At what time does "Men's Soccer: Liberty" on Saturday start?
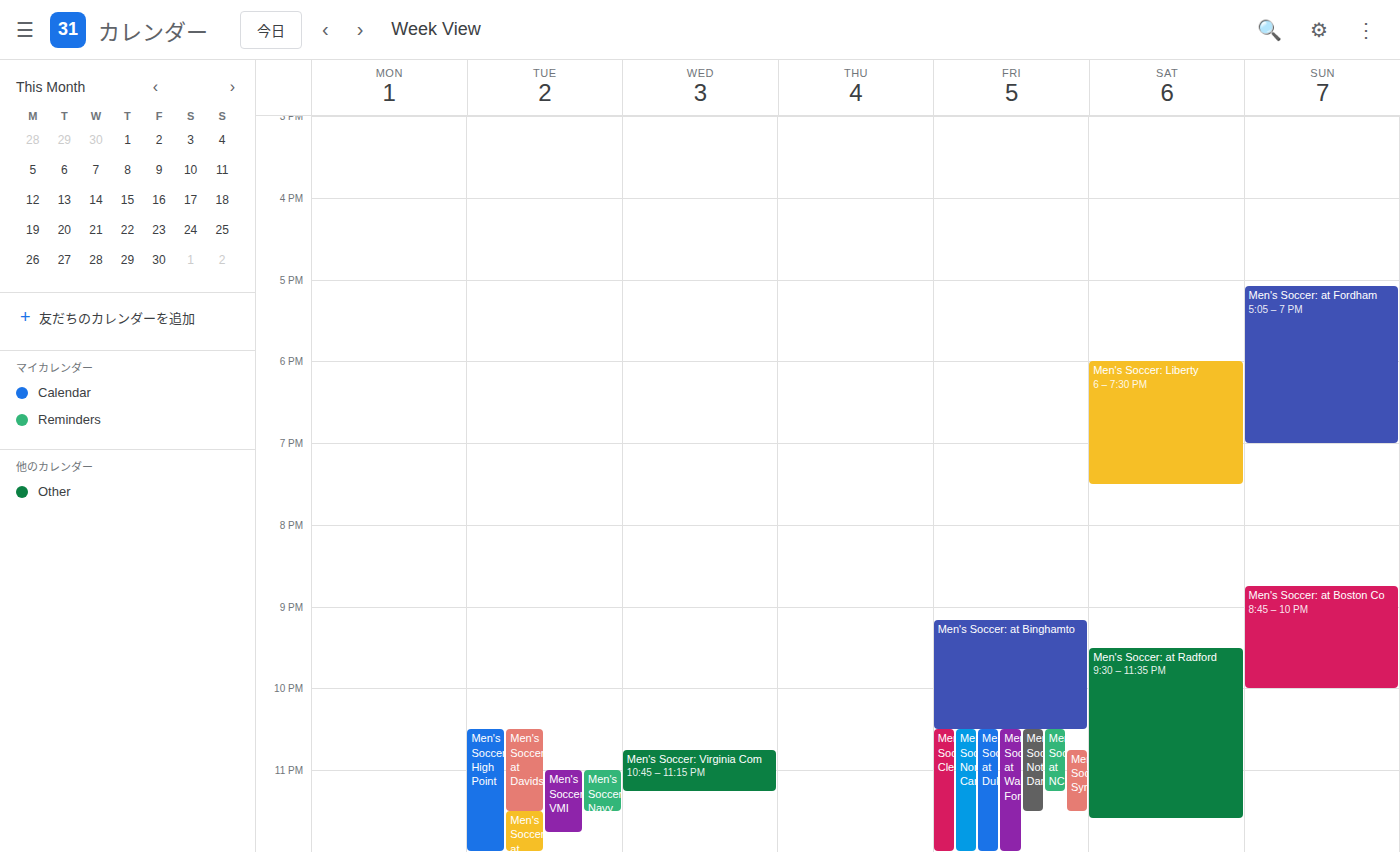
6:00 PM